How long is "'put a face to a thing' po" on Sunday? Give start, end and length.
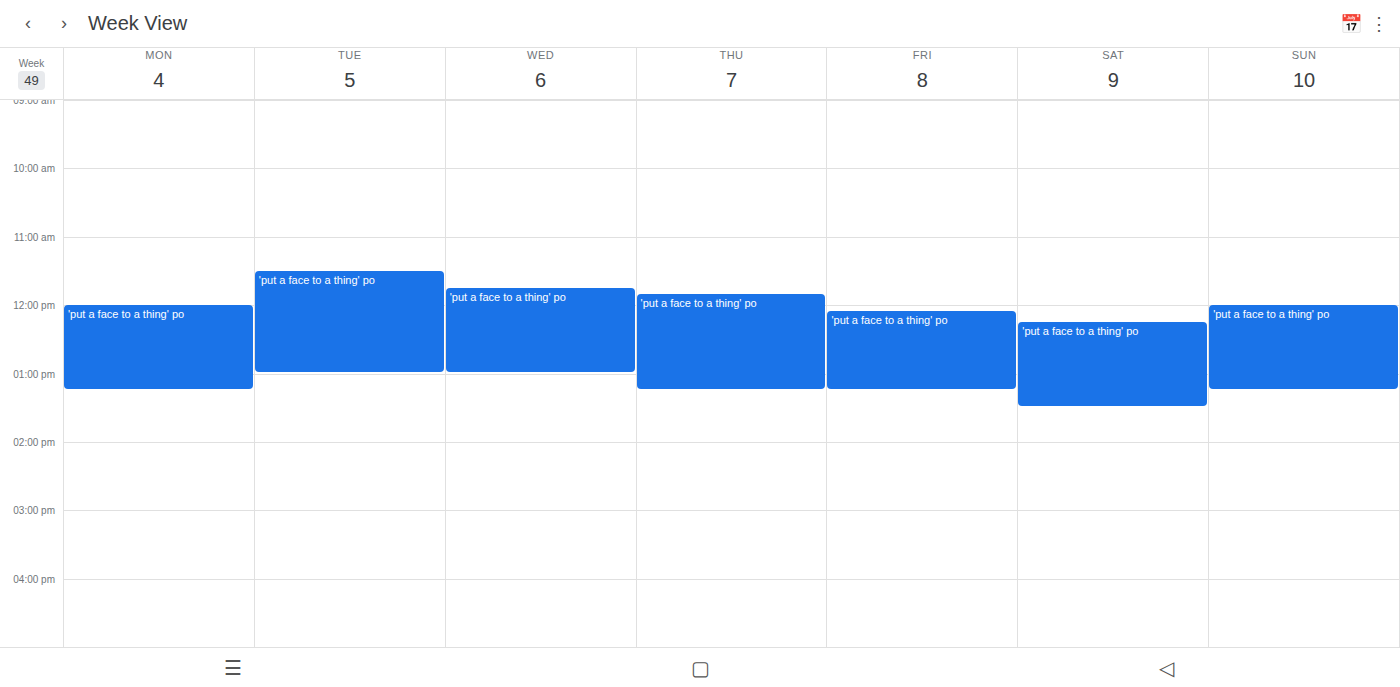
12:00 PM to 1:15 PM, 1 hour 15 minutes